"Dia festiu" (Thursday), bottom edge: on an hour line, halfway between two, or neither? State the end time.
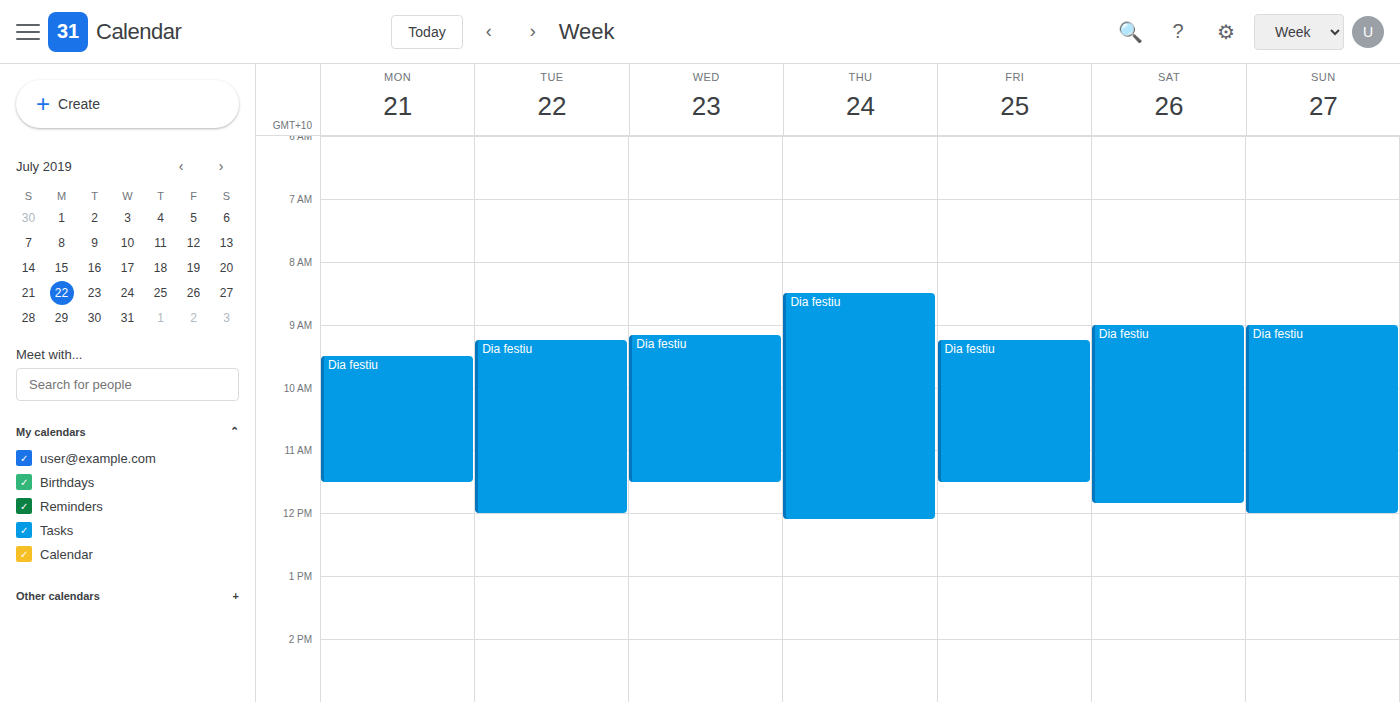
12:05 -- neither: 5 minutes below the 12:00 line and 55 minutes above the 13:00 line.